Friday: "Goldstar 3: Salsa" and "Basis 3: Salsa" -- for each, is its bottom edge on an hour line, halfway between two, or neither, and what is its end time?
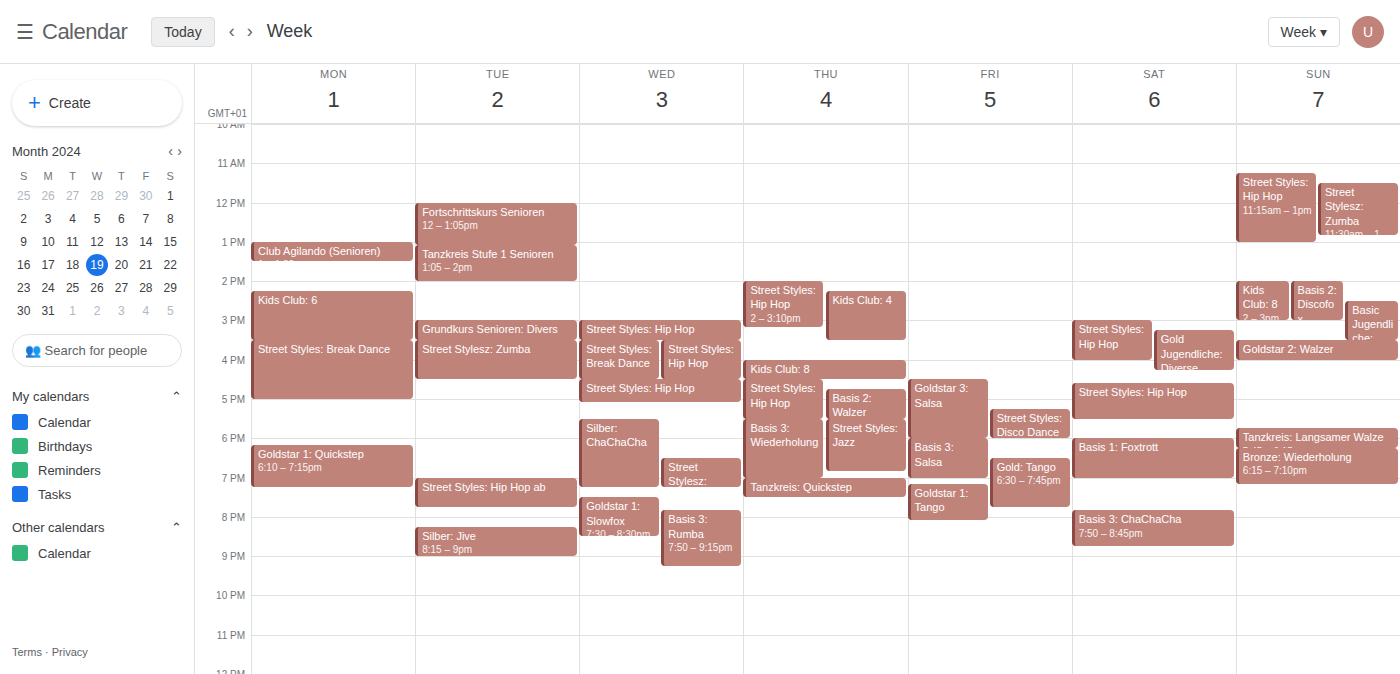
"Goldstar 3: Salsa": 6:00 PM, exactly on the 6 PM line. "Basis 3: Salsa": 7:00 PM, exactly on the 7 PM line.